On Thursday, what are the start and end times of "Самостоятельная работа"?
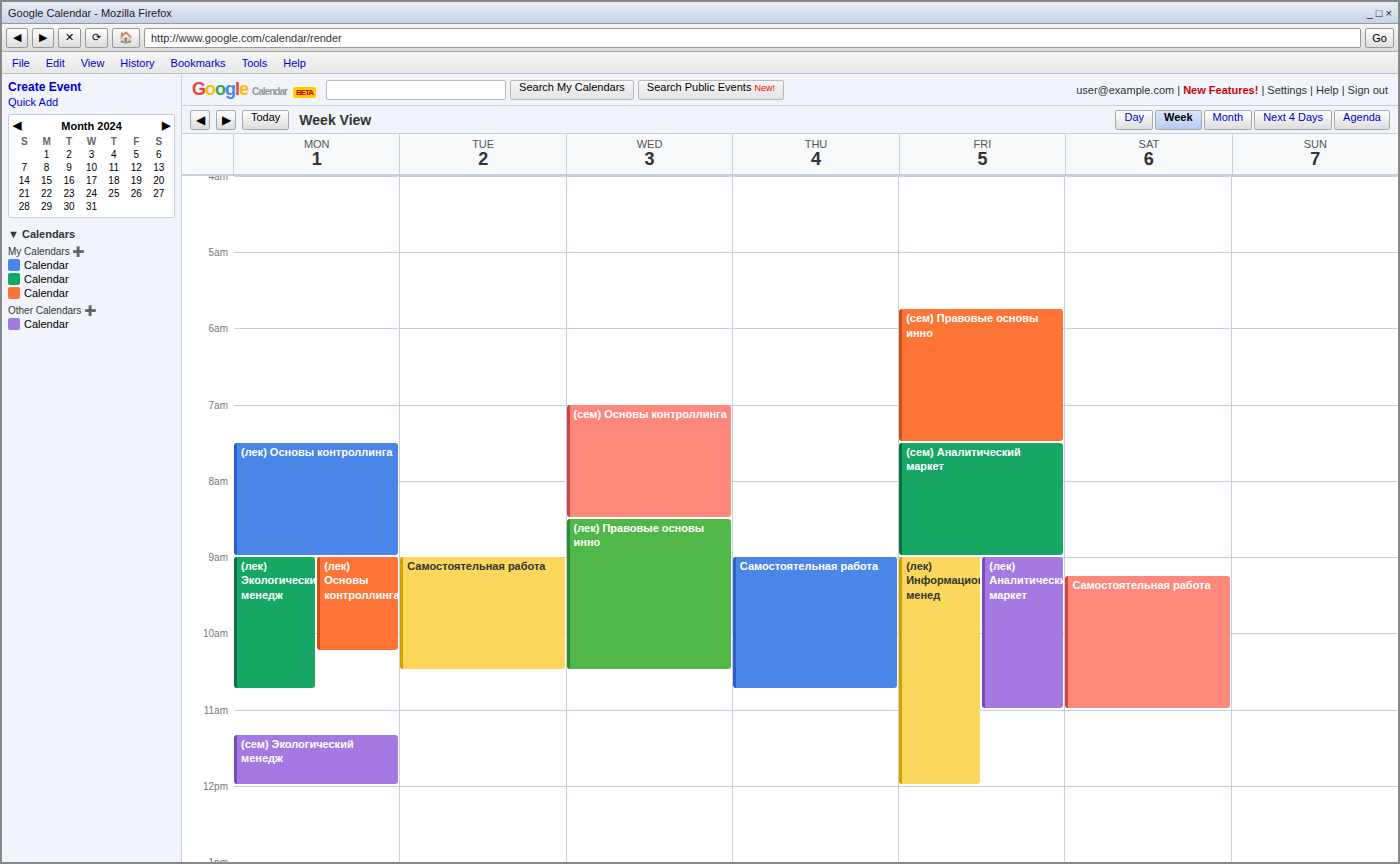
9:00 AM to 10:45 AM